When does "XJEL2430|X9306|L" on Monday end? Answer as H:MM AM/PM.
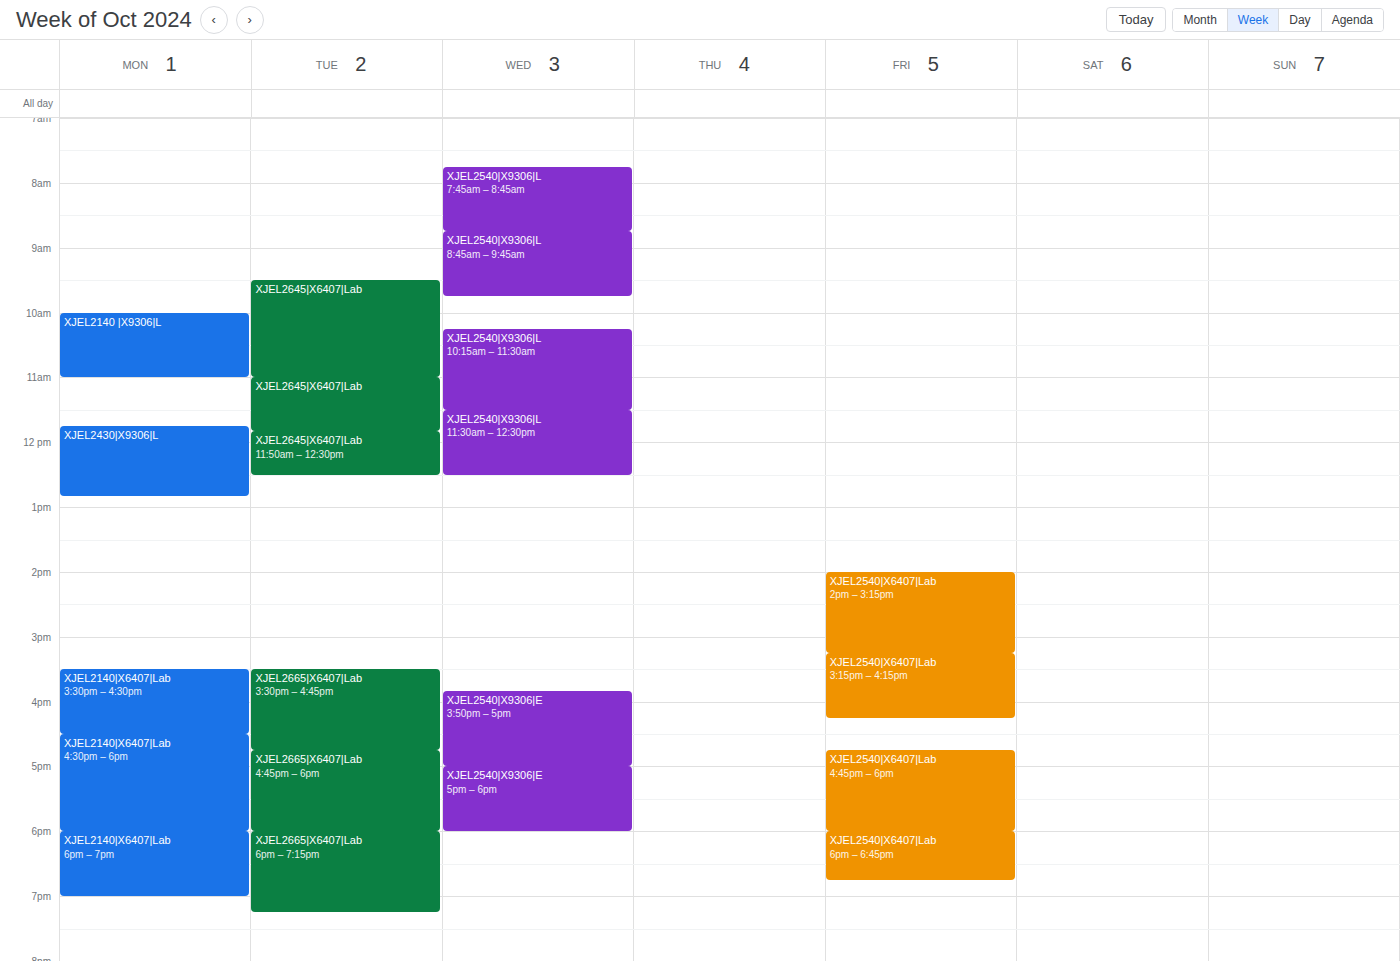
12:50 PM